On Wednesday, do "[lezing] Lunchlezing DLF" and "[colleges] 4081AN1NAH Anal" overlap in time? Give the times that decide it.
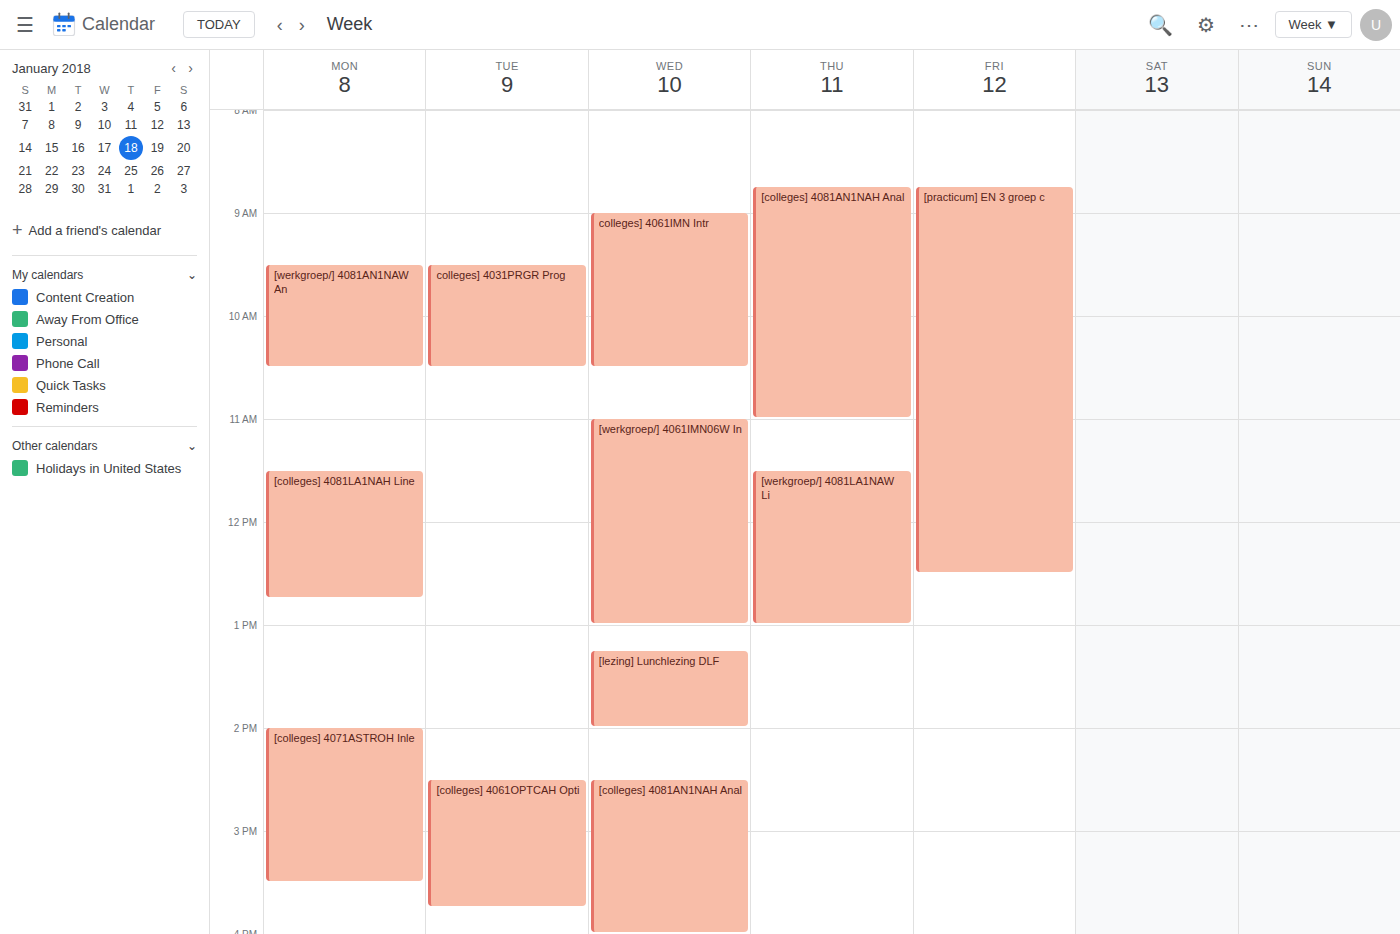
"[lezing] Lunchlezing DLF" ends at 2:00 PM and "[colleges] 4081AN1NAH Anal" starts at 2:30 PM -- no overlap.